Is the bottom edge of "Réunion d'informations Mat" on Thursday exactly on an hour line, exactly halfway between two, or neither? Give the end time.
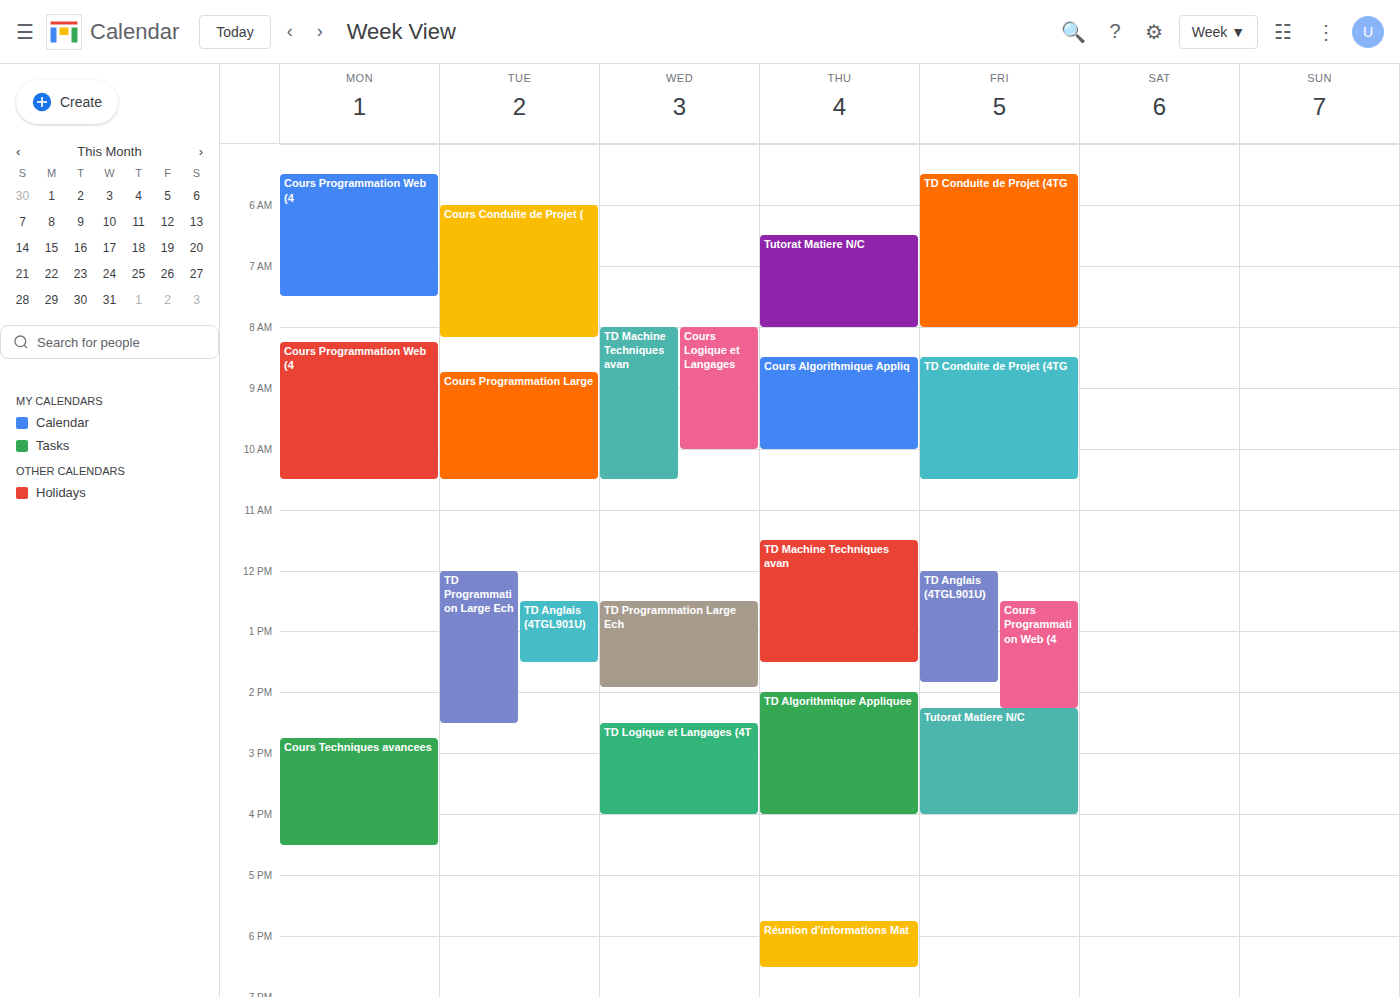
6:30 PM -- halfway between the 6 PM and 7 PM lines.